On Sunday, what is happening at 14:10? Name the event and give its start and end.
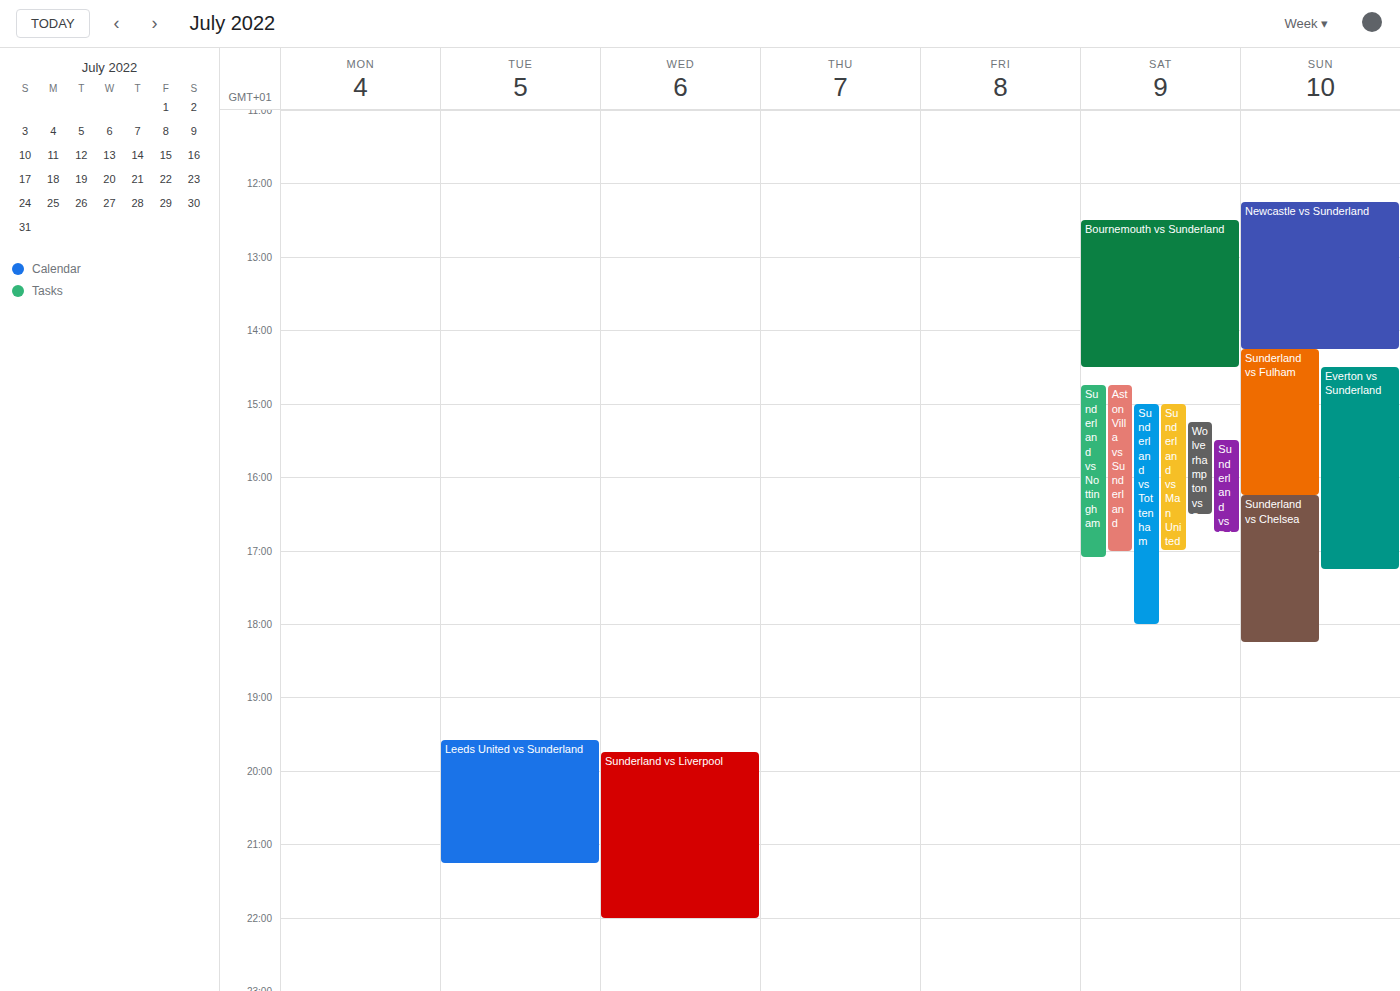
"Newcastle vs Sunderland", 12:15 to 14:15